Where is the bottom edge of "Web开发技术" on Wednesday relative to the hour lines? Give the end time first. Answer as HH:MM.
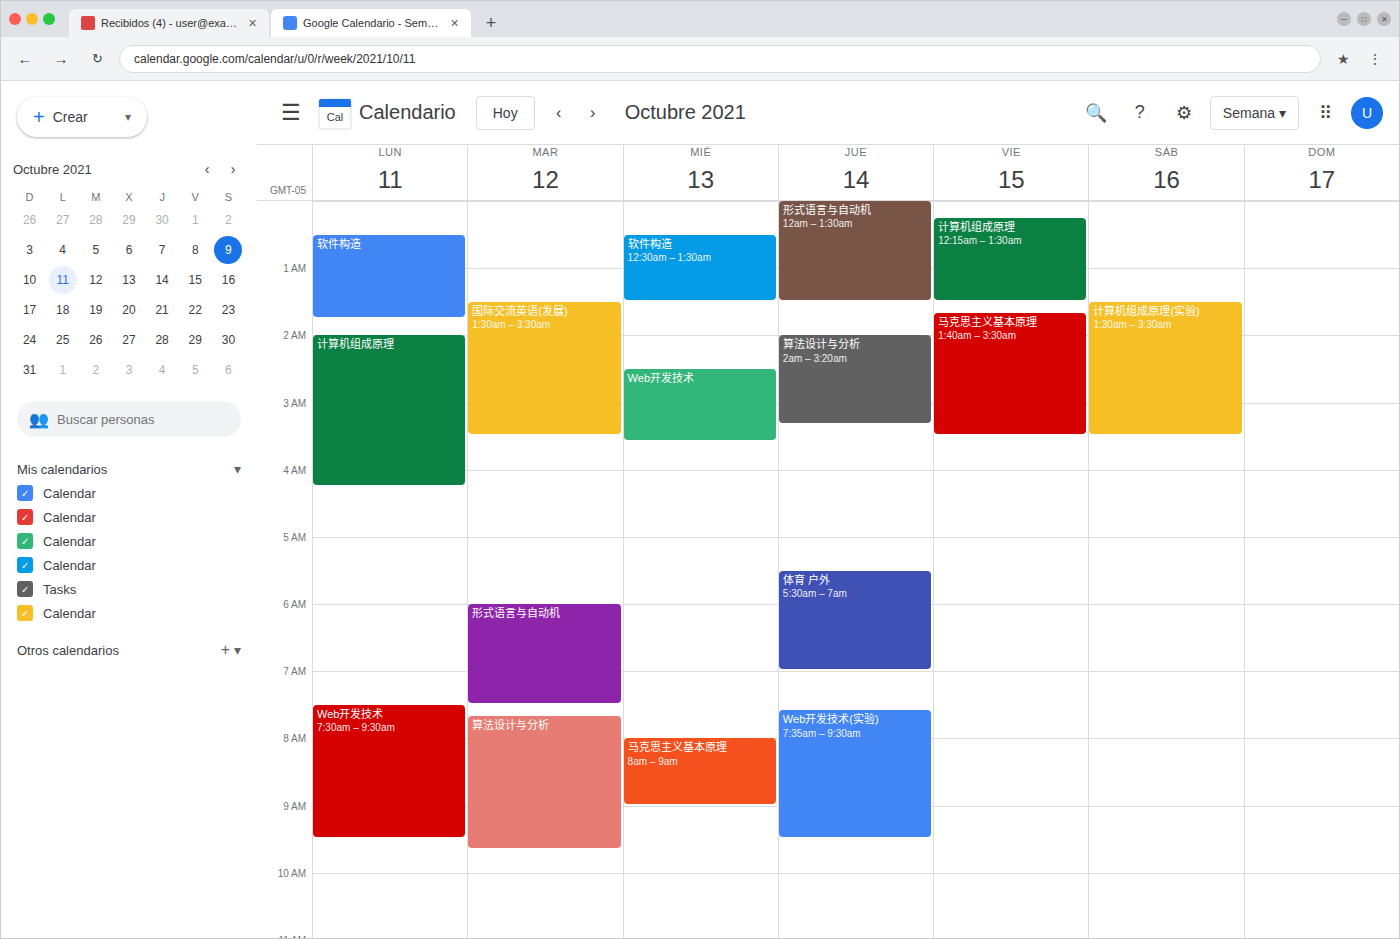
03:35 -- neither: 35 minutes below the 03:00 line and 25 minutes above the 04:00 line.